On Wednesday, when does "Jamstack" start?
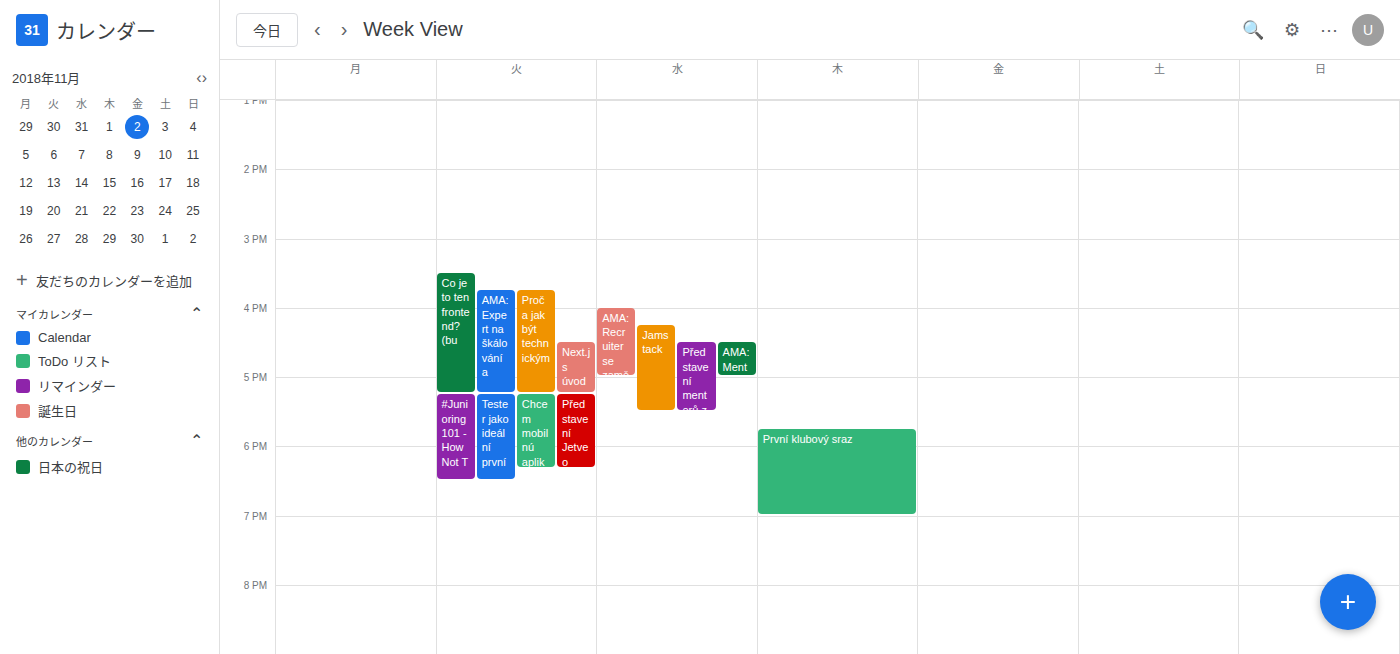
4:15 PM